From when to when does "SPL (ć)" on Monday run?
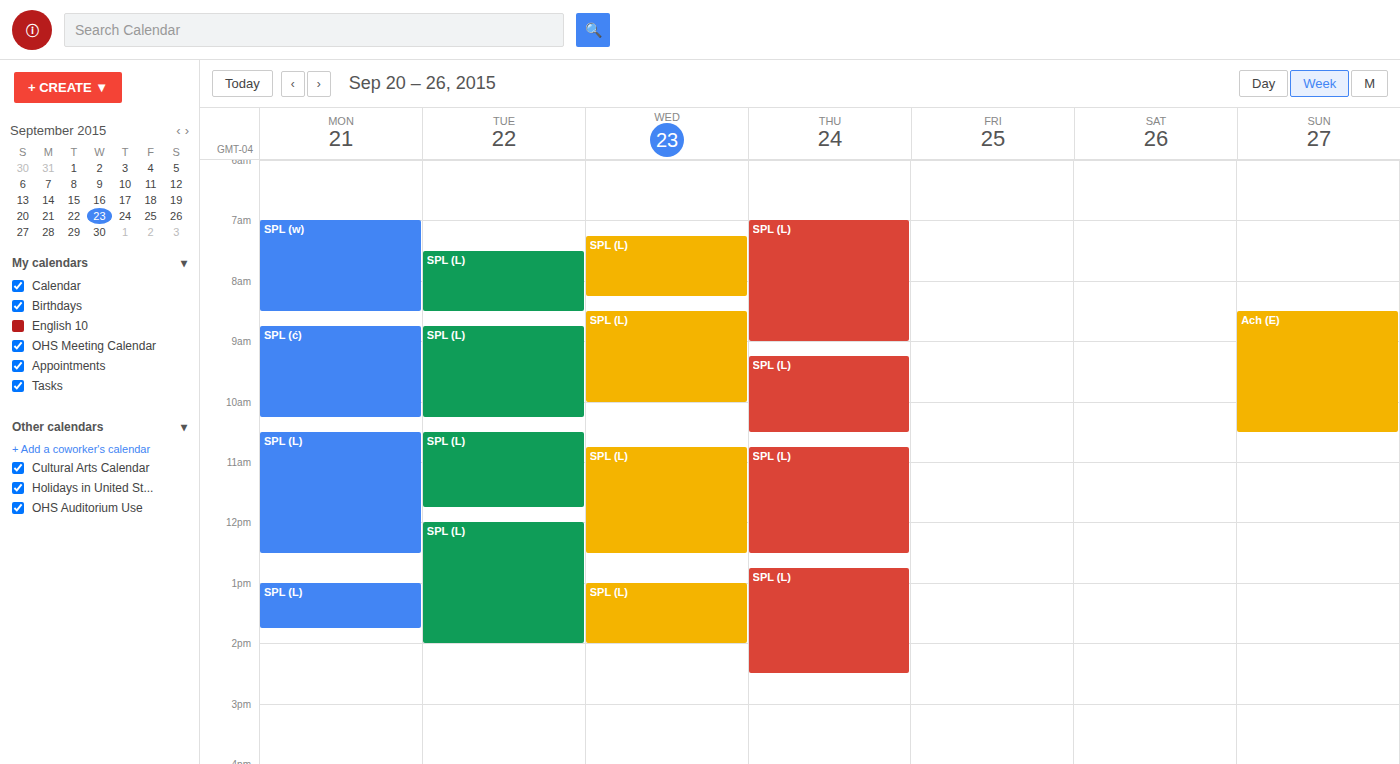
8:45 AM to 10:15 AM